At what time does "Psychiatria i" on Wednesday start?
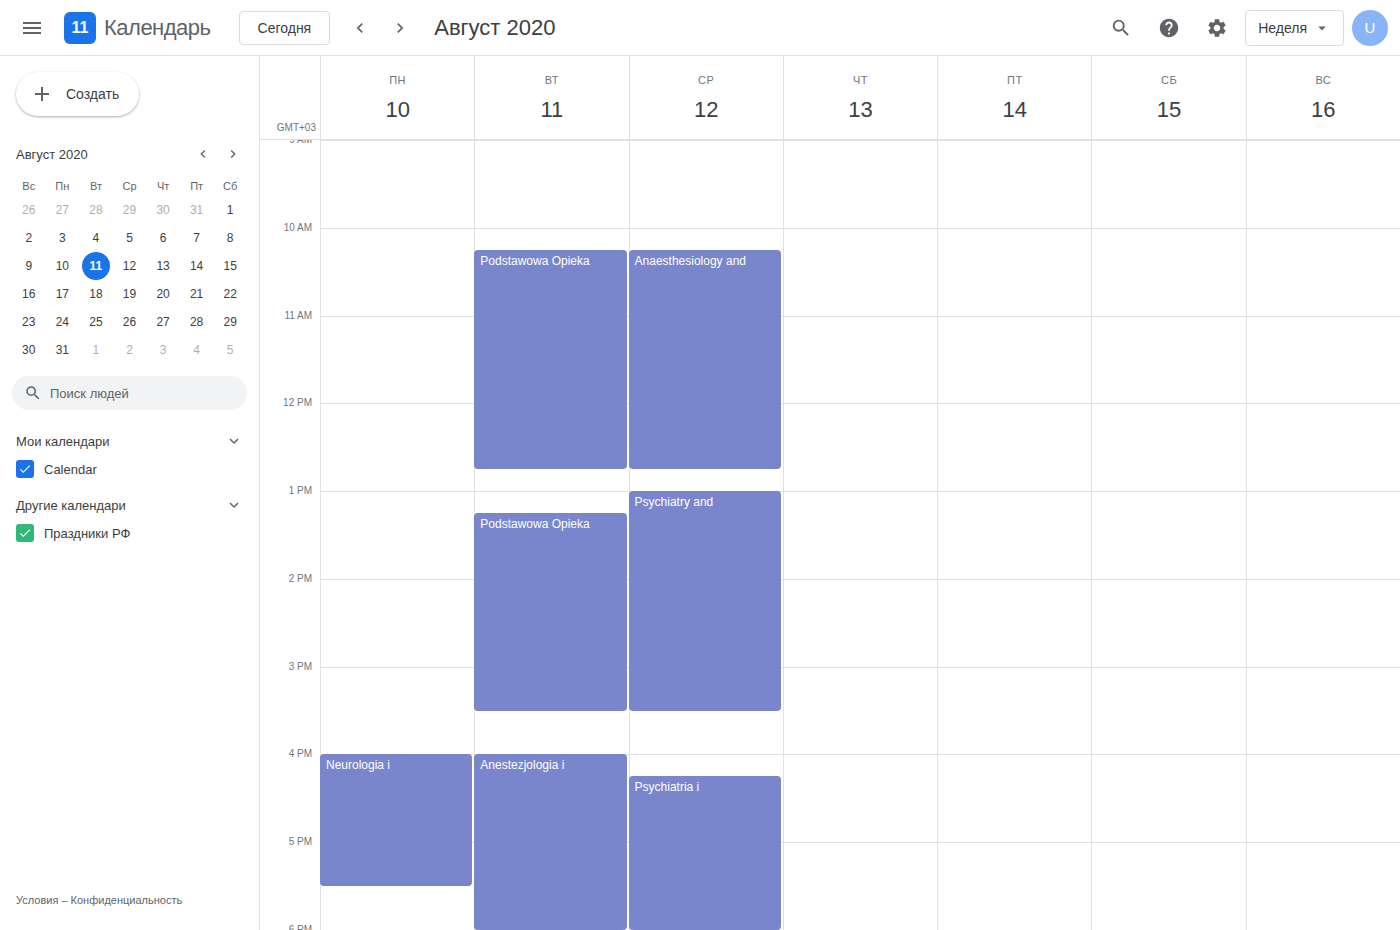
4:15 PM